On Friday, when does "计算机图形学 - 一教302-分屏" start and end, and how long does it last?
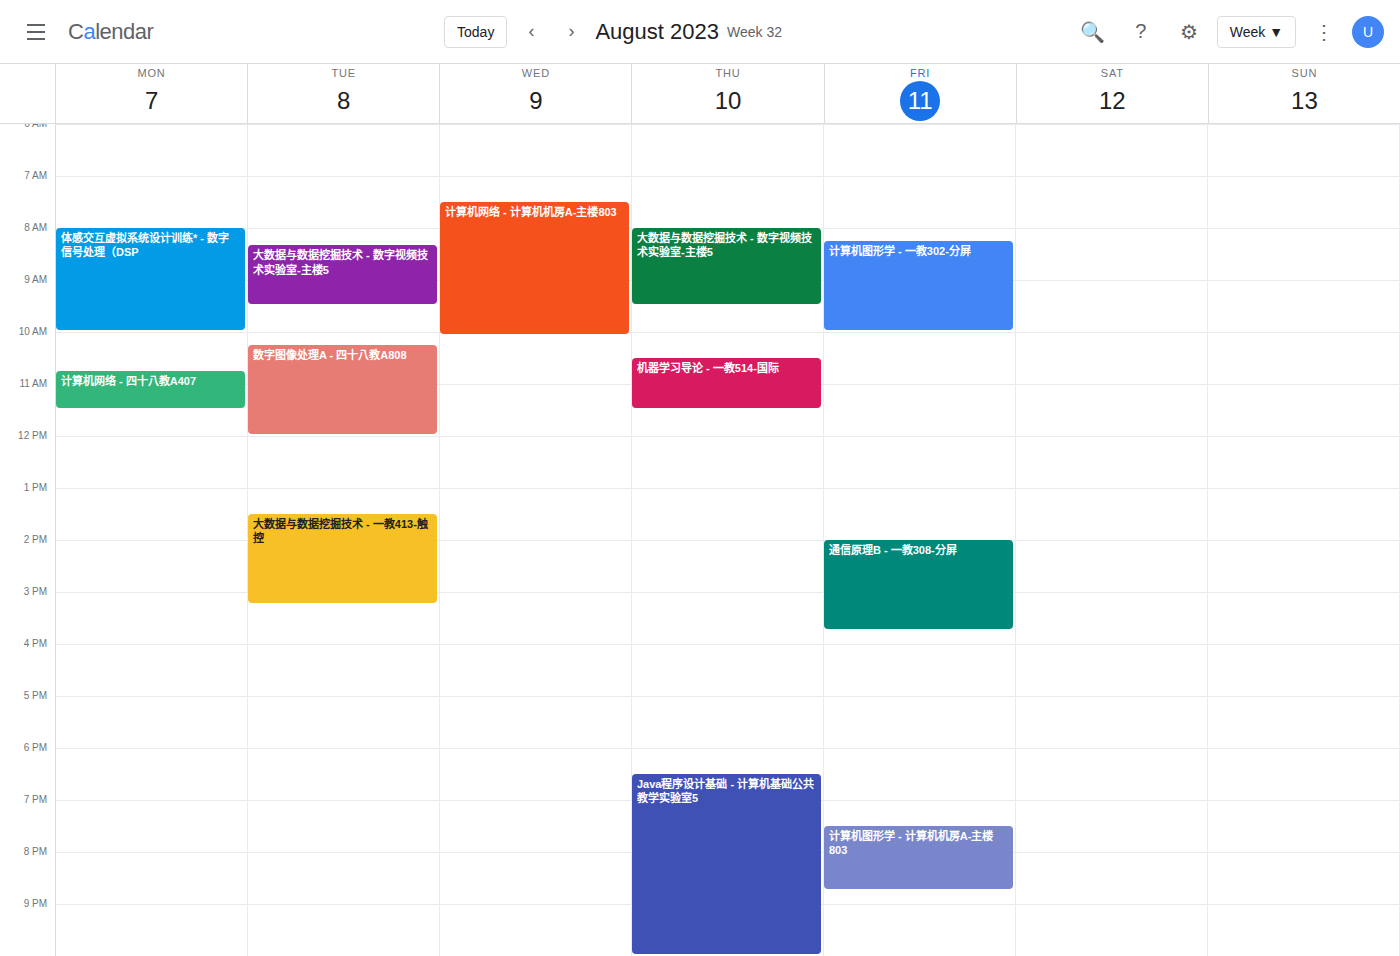
8:15 AM to 10:00 AM, 1 hour 45 minutes